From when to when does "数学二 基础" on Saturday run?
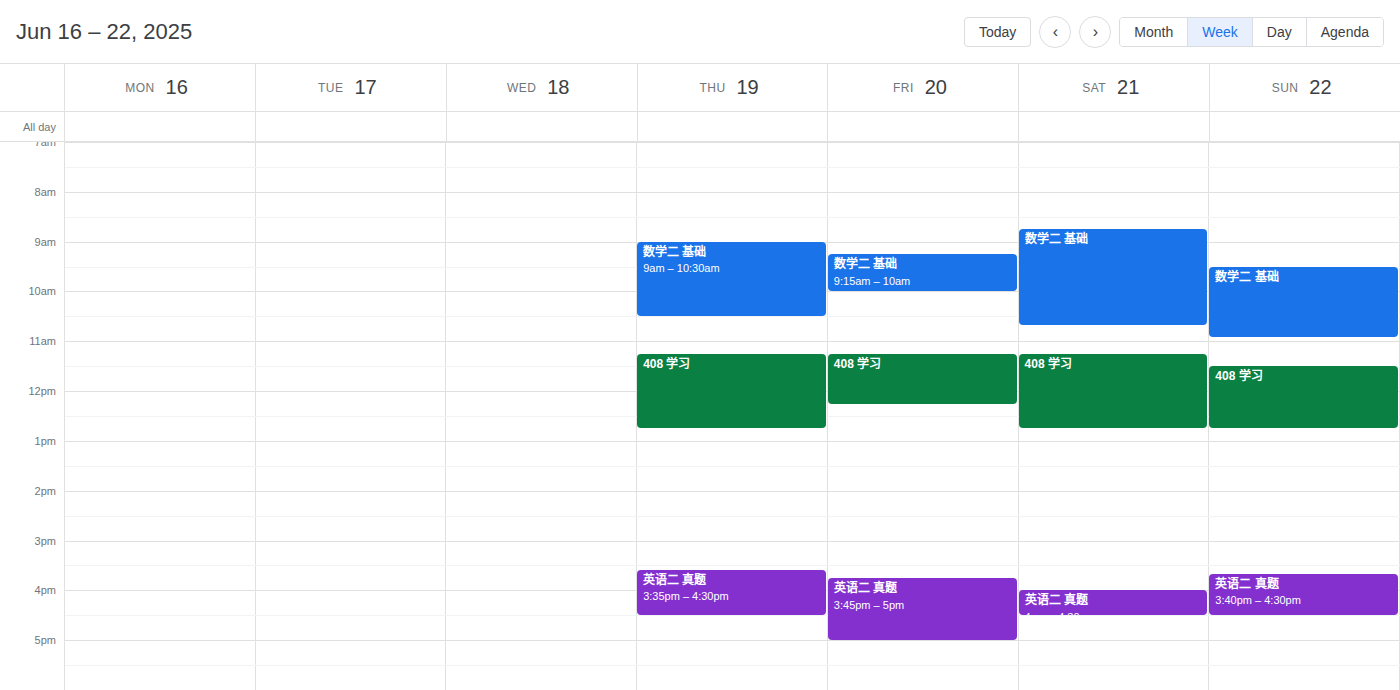
8:45 AM to 10:40 AM